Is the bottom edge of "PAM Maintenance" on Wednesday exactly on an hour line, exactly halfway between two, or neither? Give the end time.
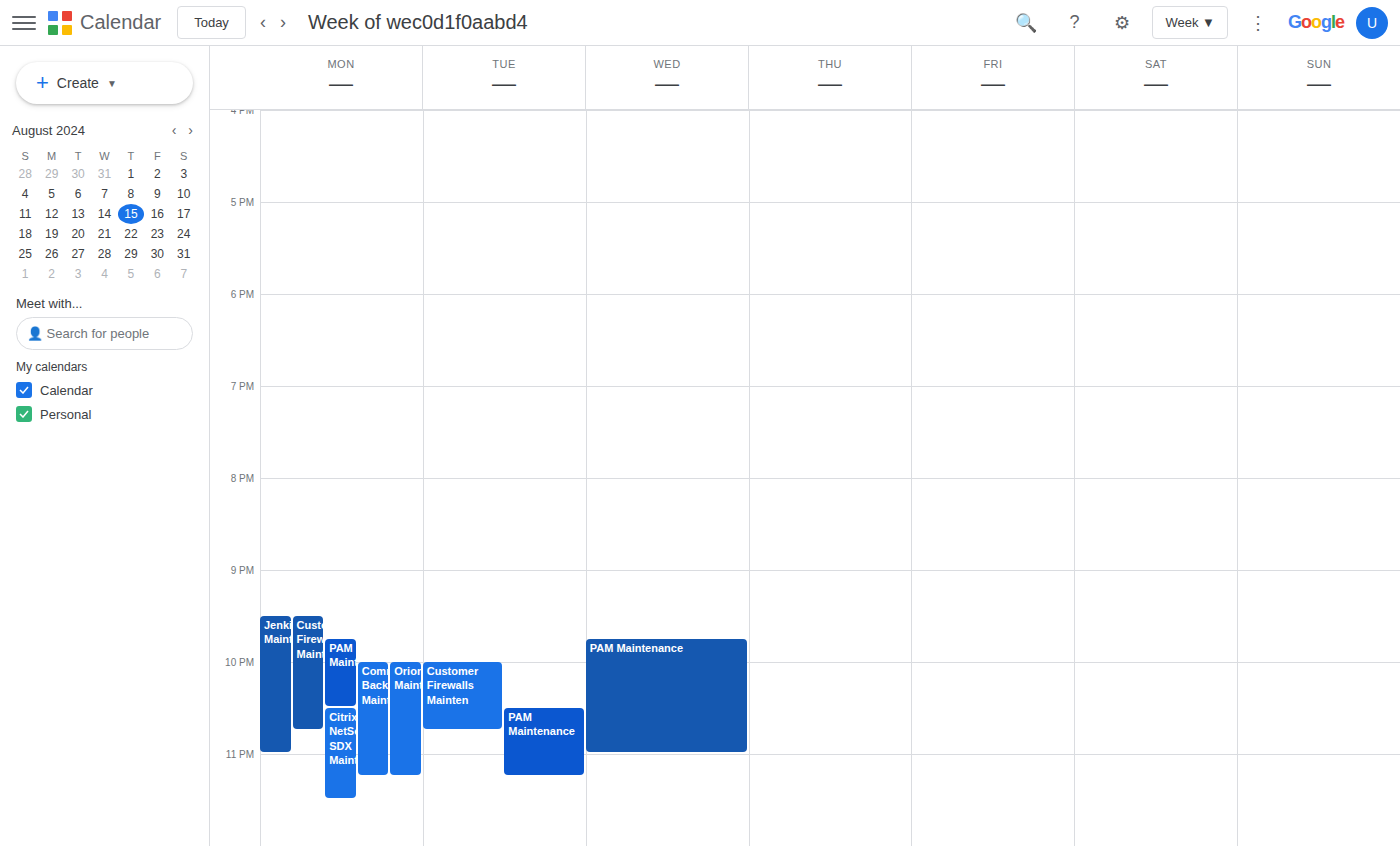
11:00 PM -- exactly on the 11 PM line.